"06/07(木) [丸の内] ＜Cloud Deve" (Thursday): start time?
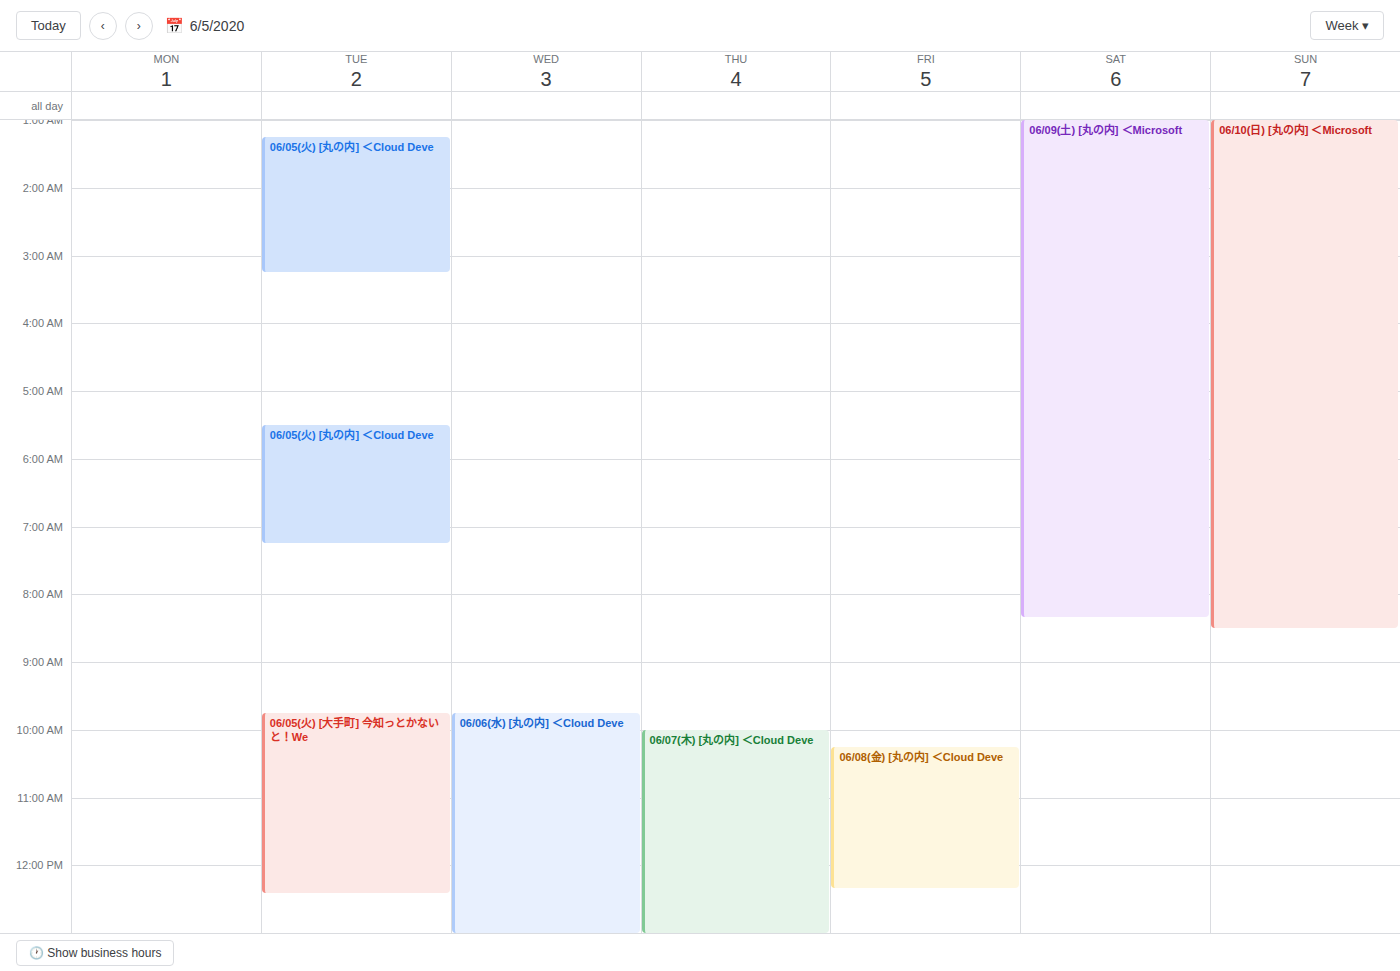
10:00 AM